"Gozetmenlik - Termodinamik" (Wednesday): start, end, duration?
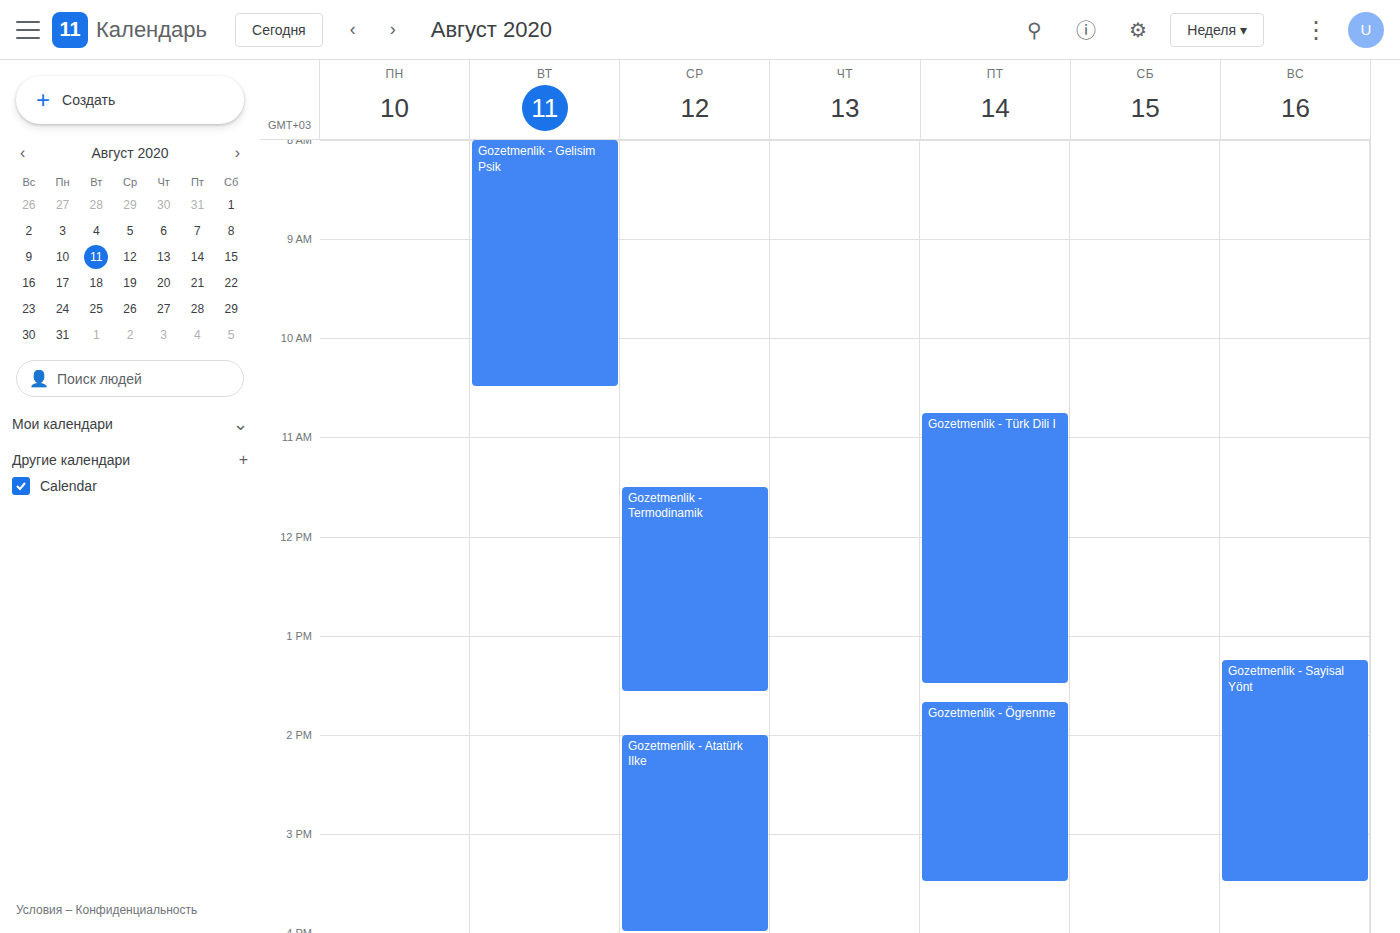
11:30 AM to 1:35 PM, 2 hours 5 minutes